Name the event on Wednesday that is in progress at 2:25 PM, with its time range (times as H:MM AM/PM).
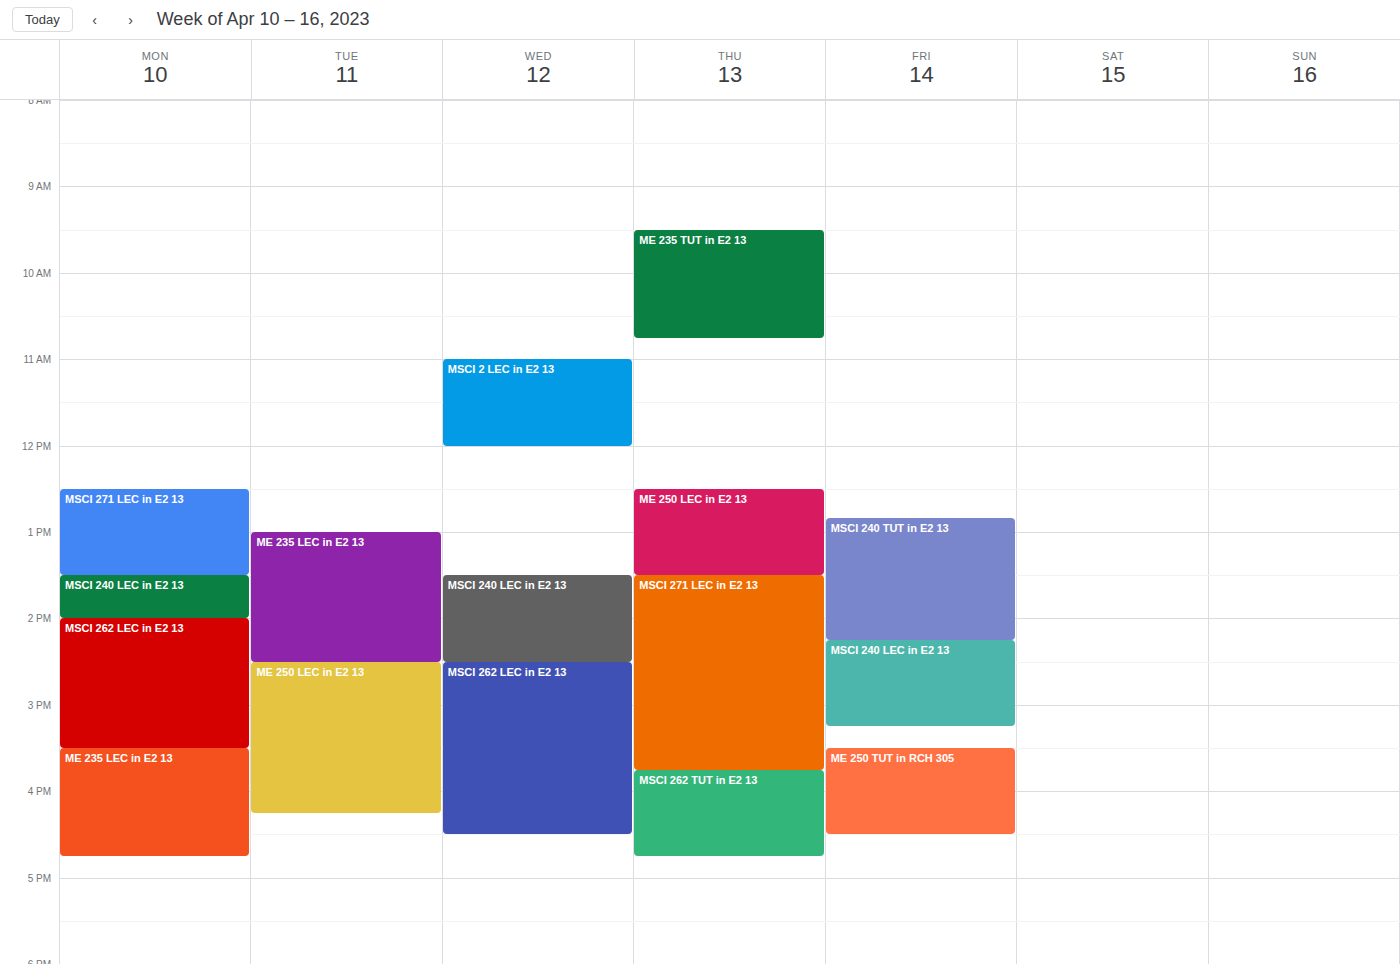
"MSCI 240 LEC in E2 13", 1:30 PM to 2:30 PM